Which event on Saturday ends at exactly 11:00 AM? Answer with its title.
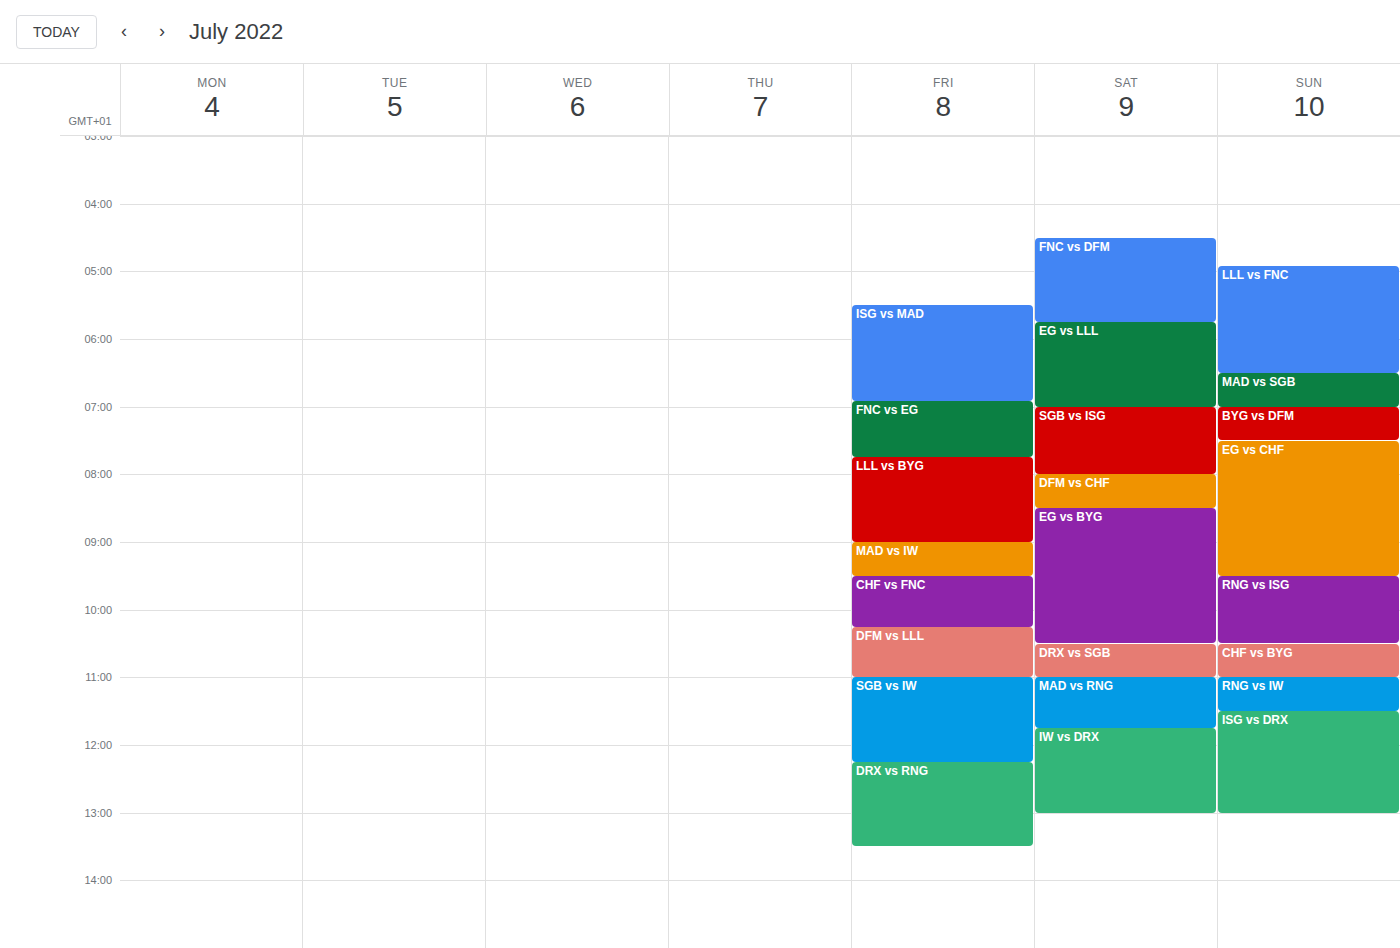
"DRX vs SGB"